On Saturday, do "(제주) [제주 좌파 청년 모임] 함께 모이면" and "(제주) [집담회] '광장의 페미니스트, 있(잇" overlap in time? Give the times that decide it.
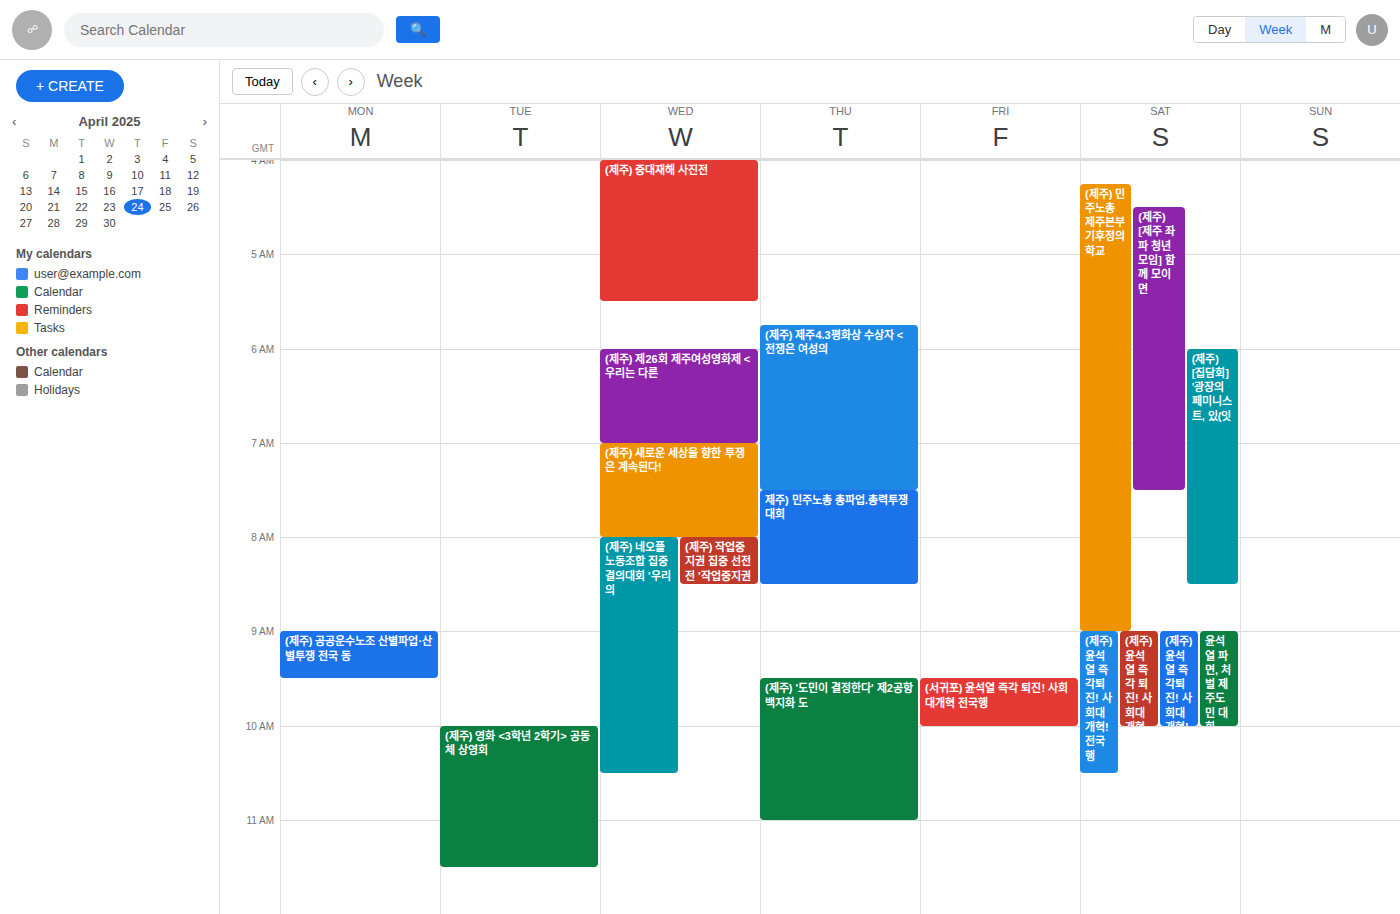
"(제주) [집담회] '광장의 페미니스트, 있(잇" starts at 6:00 AM, before "(제주) [제주 좌파 청년 모임] 함께 모이면" ends at 7:30 AM -- they overlap.